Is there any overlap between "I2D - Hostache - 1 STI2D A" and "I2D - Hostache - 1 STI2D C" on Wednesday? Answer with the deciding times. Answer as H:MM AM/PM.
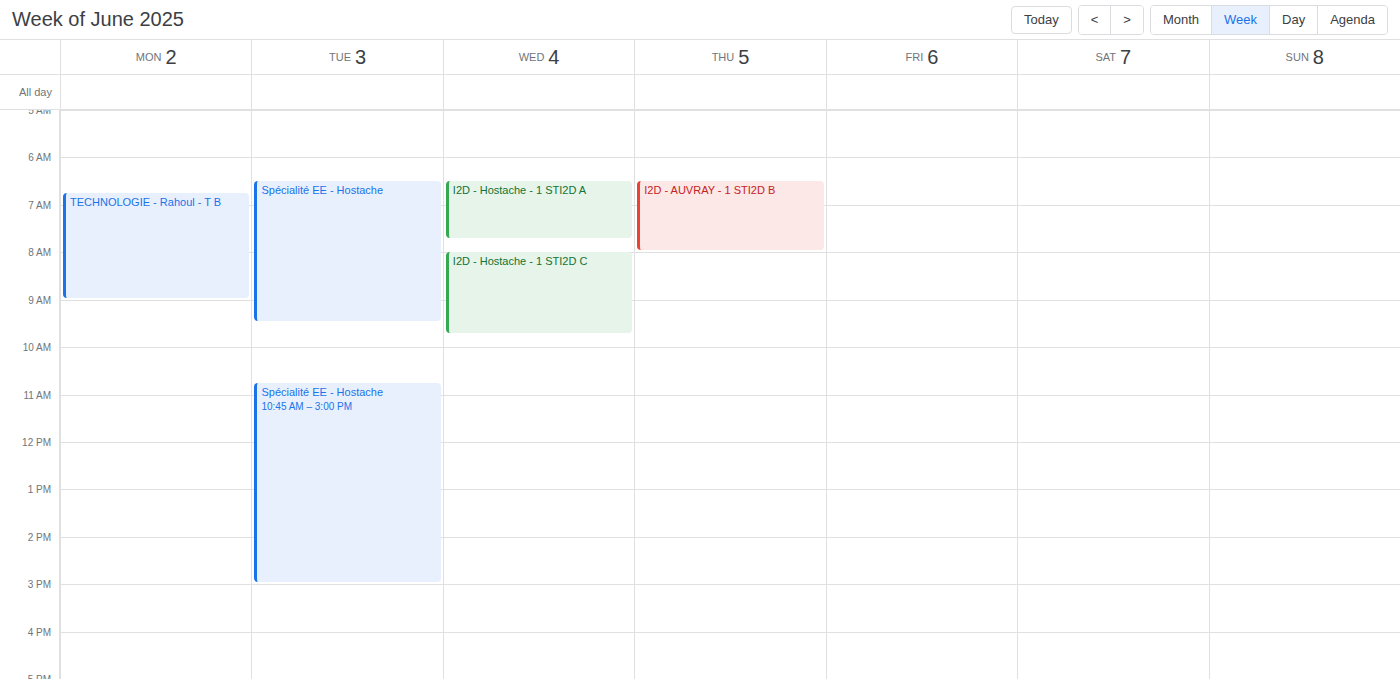
"I2D - Hostache - 1 STI2D A" ends at 7:45 AM and "I2D - Hostache - 1 STI2D C" starts at 8:00 AM -- no overlap.